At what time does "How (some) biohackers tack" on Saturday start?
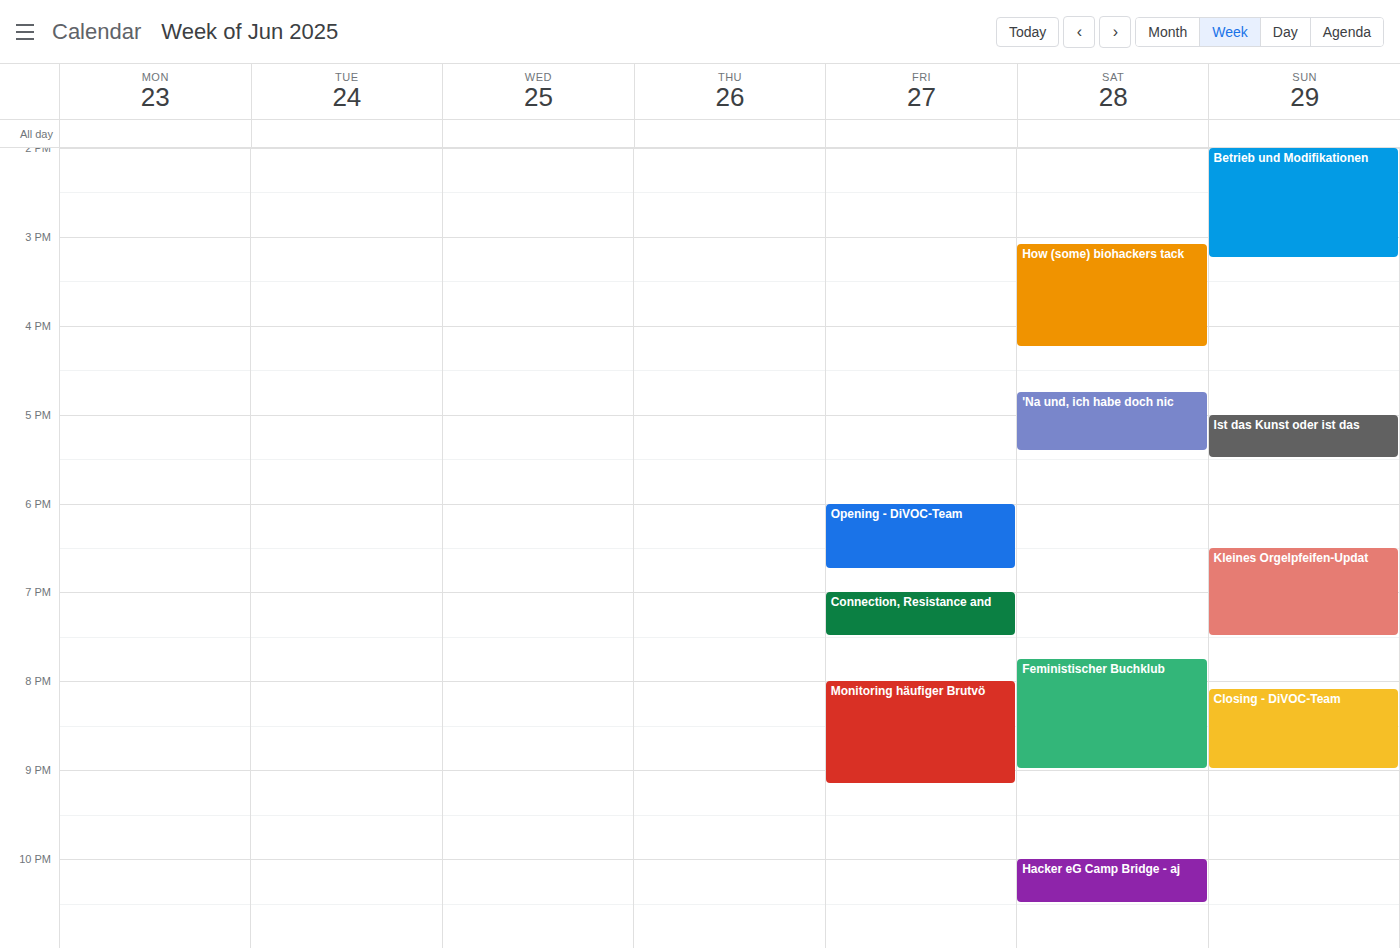
3:05 PM